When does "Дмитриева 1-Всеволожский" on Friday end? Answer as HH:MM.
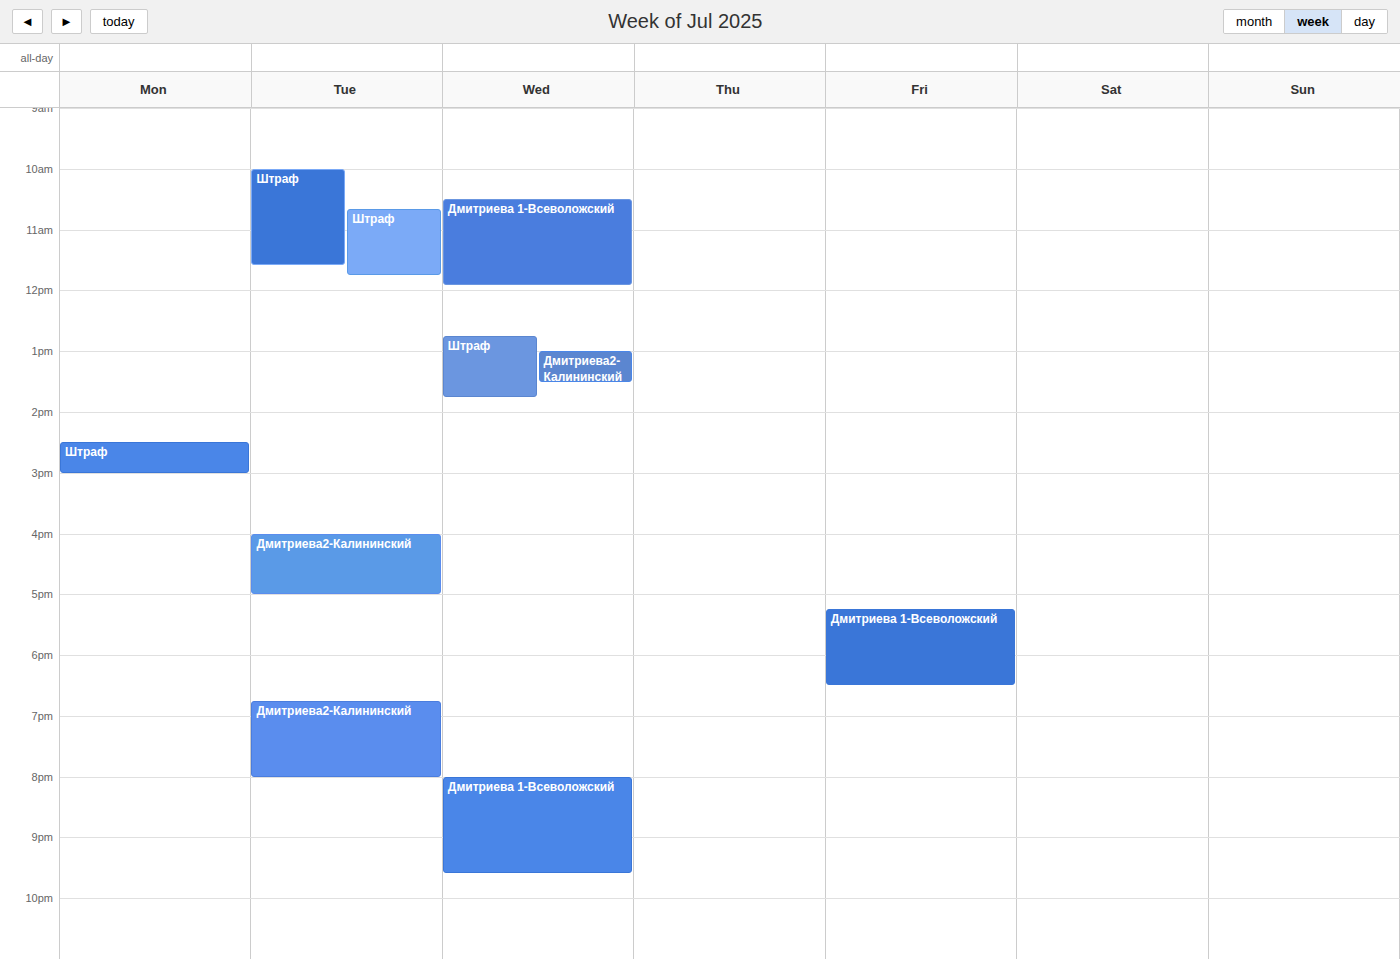
18:30